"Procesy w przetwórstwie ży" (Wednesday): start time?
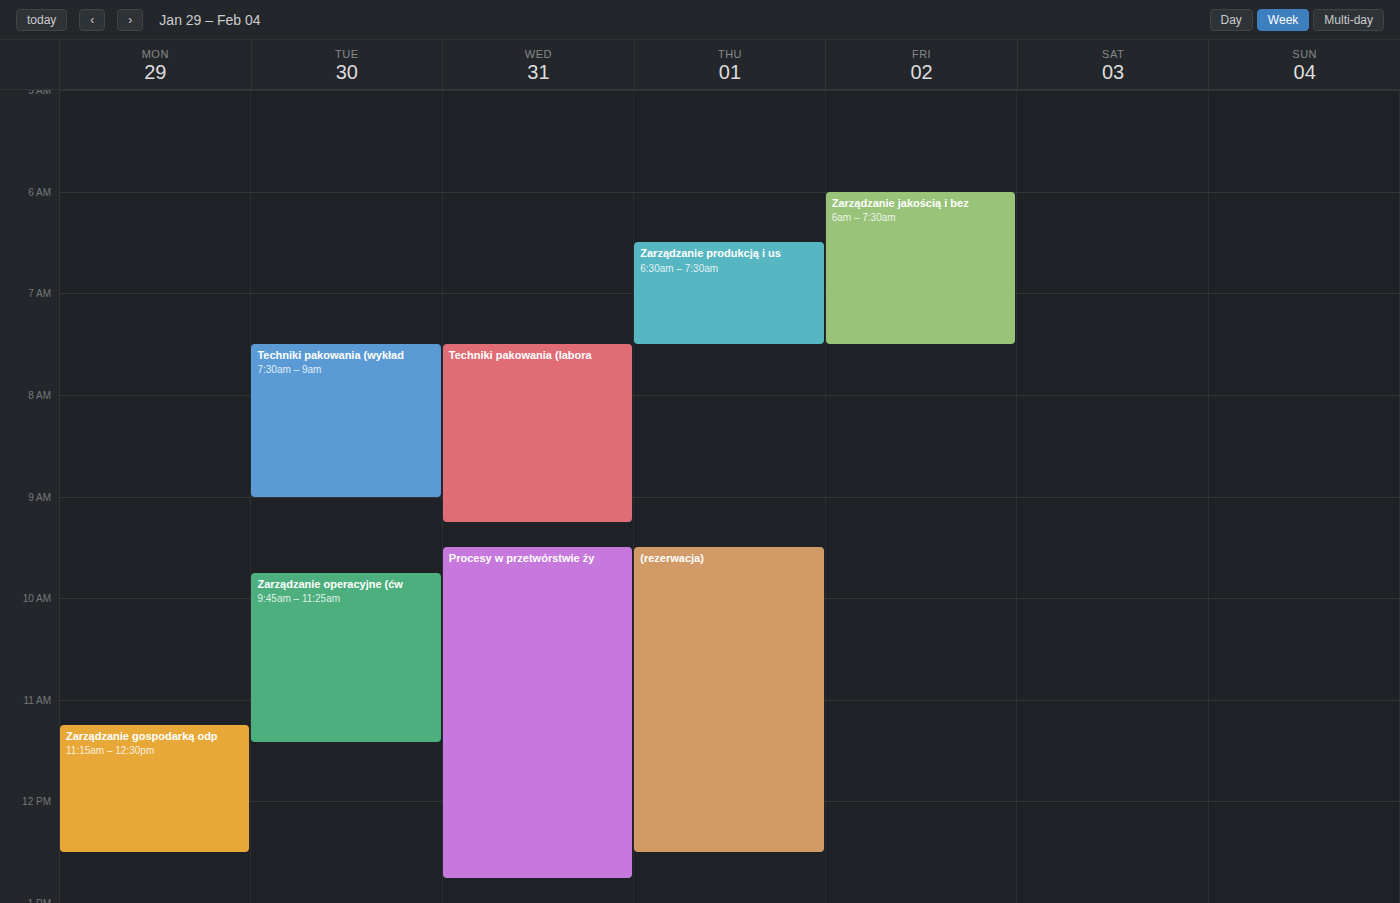
09:30